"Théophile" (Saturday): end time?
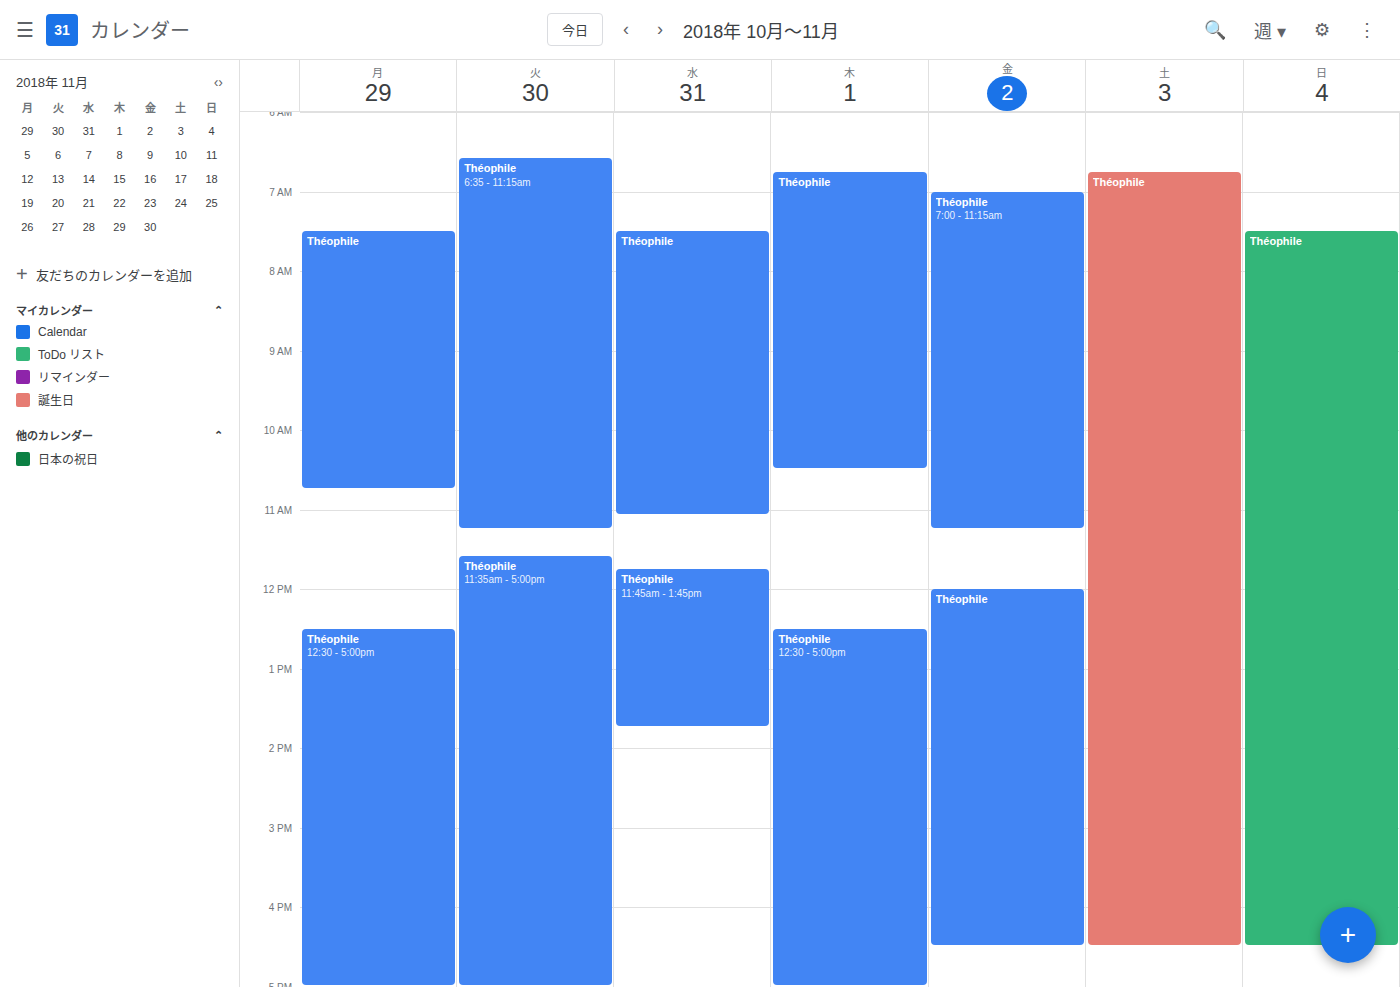
4:30 PM